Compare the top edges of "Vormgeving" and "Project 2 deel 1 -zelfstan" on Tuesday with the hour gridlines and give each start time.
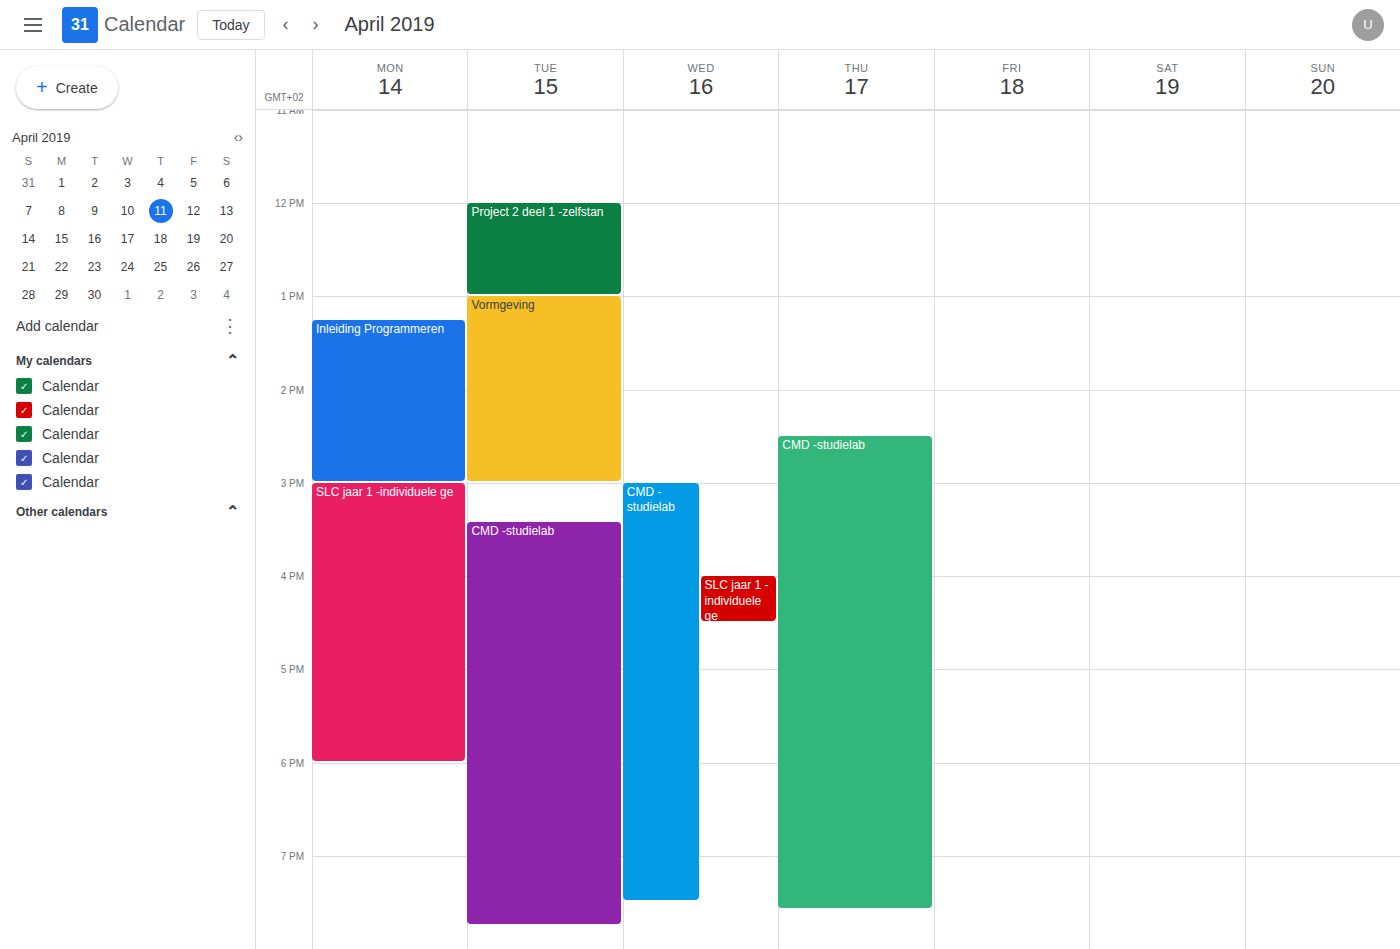
"Vormgeving": 1:00 PM, exactly on the 1 PM line. "Project 2 deel 1 -zelfstan": 12:00 PM, exactly on the 12 PM line.